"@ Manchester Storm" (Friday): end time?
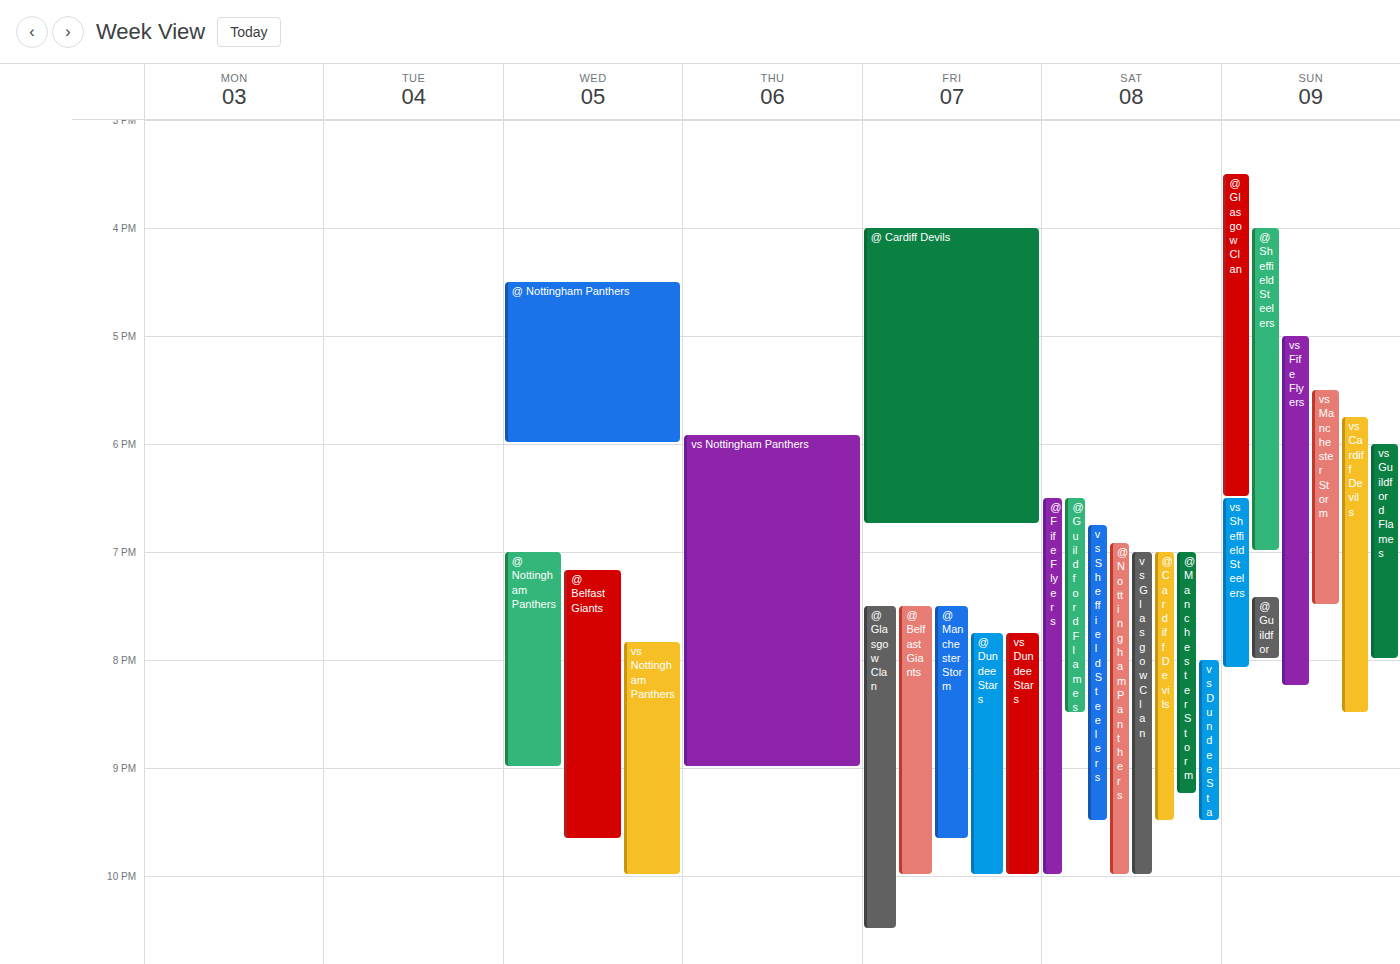
9:40 PM